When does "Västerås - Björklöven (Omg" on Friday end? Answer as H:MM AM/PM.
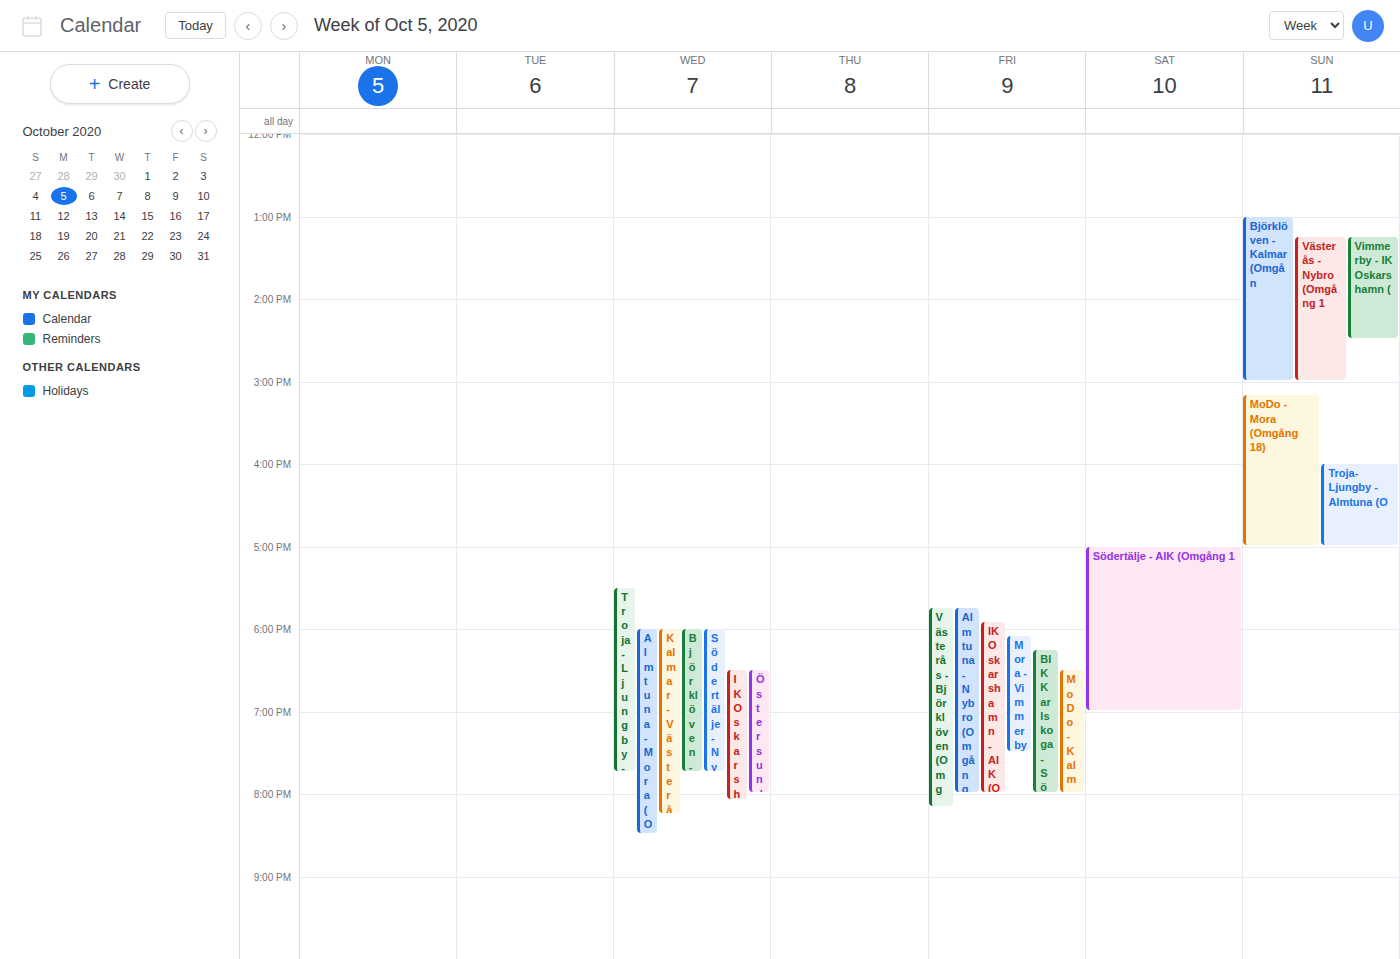
8:10 PM